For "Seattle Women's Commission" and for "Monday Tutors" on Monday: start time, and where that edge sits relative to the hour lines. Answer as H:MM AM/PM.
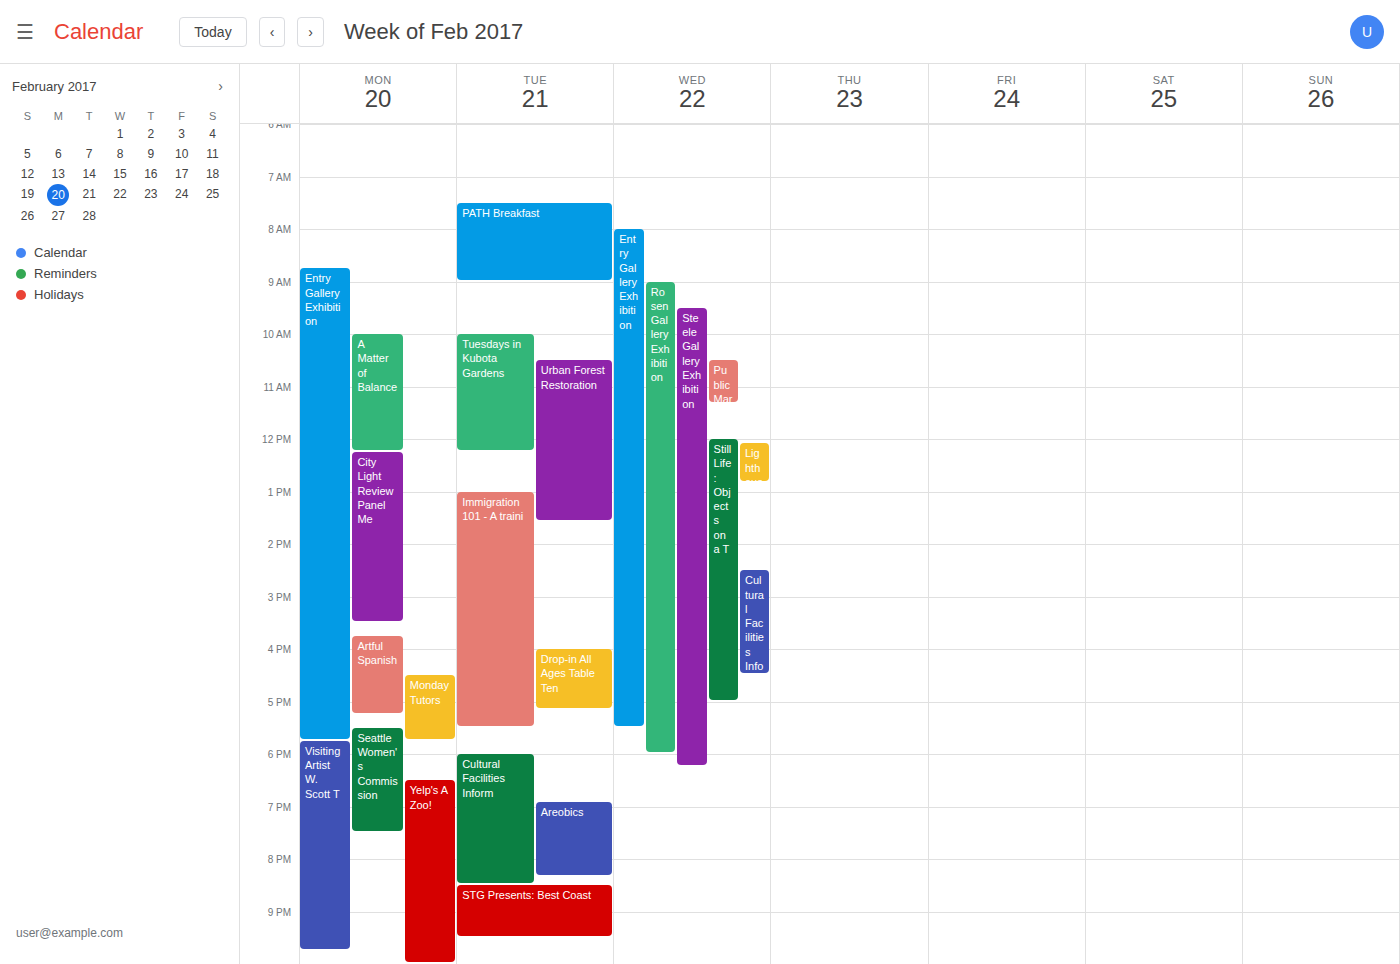
"Seattle Women's Commission": 5:30 PM, halfway between the 5 PM and 6 PM lines. "Monday Tutors": 4:30 PM, halfway between the 4 PM and 5 PM lines.